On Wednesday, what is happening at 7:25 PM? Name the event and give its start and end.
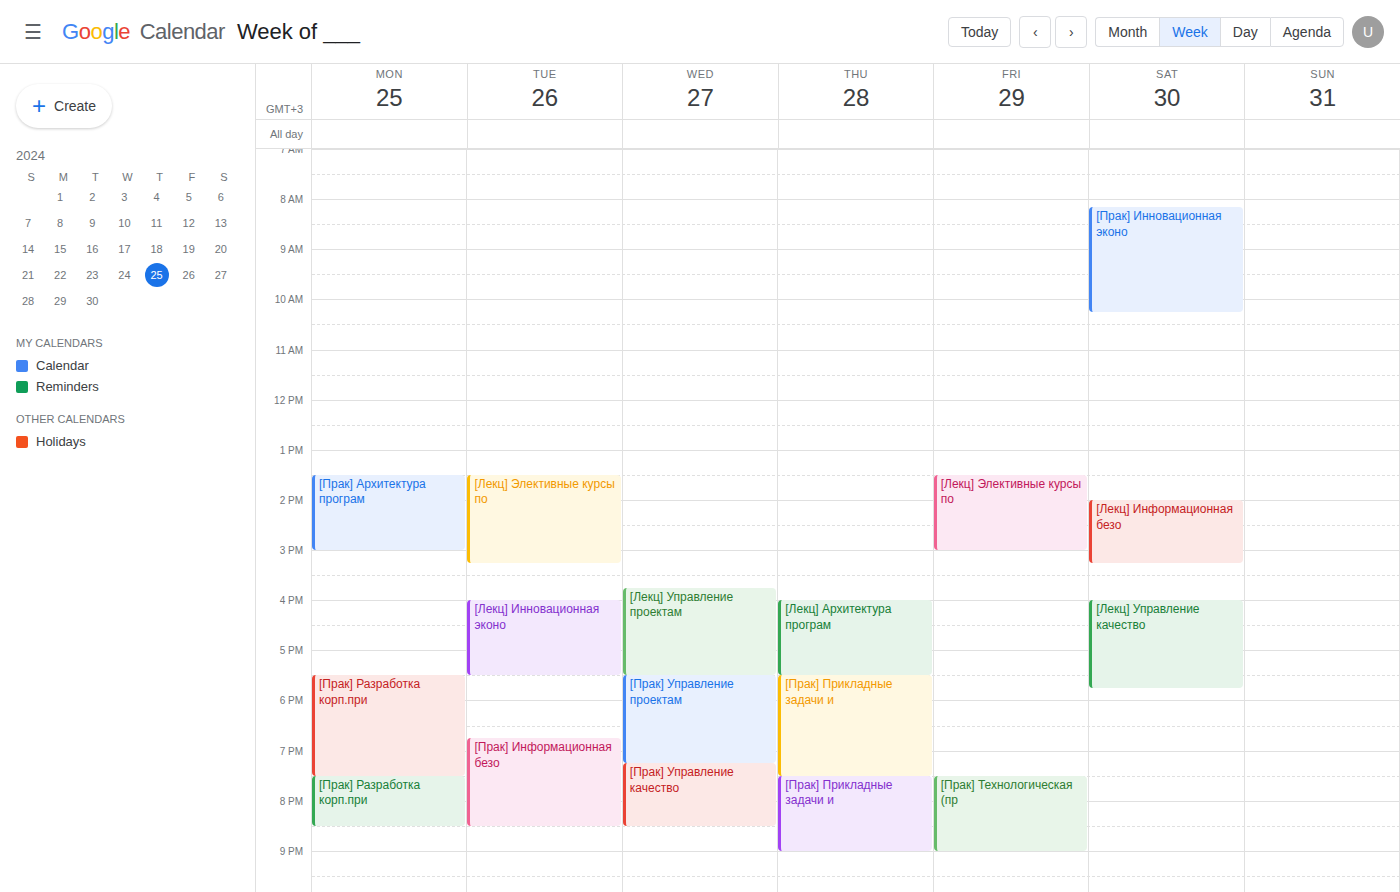
"[Прак] Управление качество", 7:15 PM to 8:30 PM